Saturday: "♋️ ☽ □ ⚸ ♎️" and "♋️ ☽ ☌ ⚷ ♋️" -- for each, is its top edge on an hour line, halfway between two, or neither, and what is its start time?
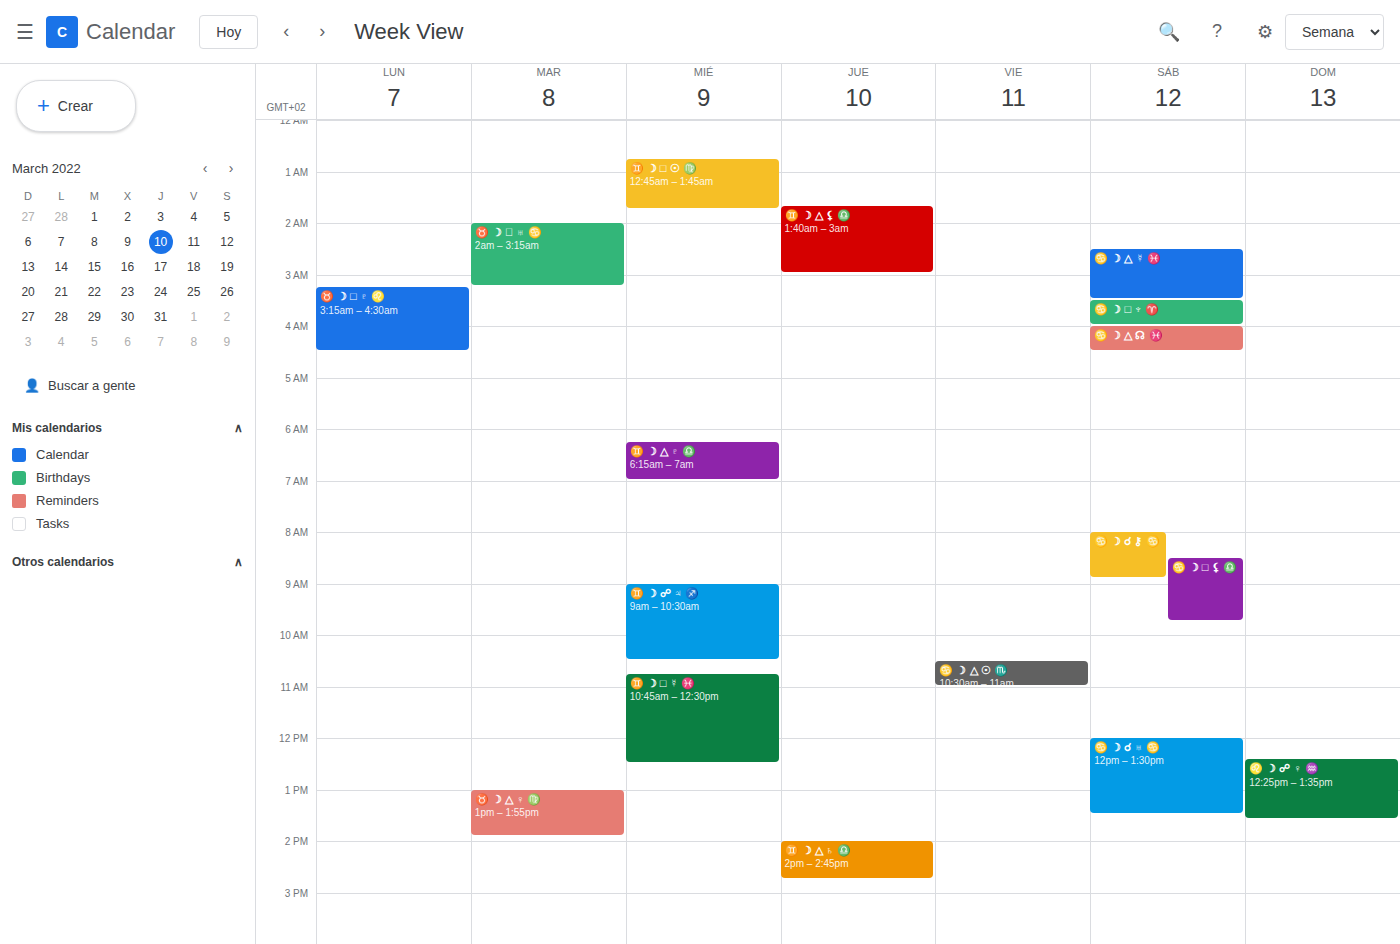
"♋️ ☽ □ ⚸ ♎️": 8:30 AM, halfway between the 8 AM and 9 AM lines. "♋️ ☽ ☌ ⚷ ♋️": 8:00 AM, exactly on the 8 AM line.